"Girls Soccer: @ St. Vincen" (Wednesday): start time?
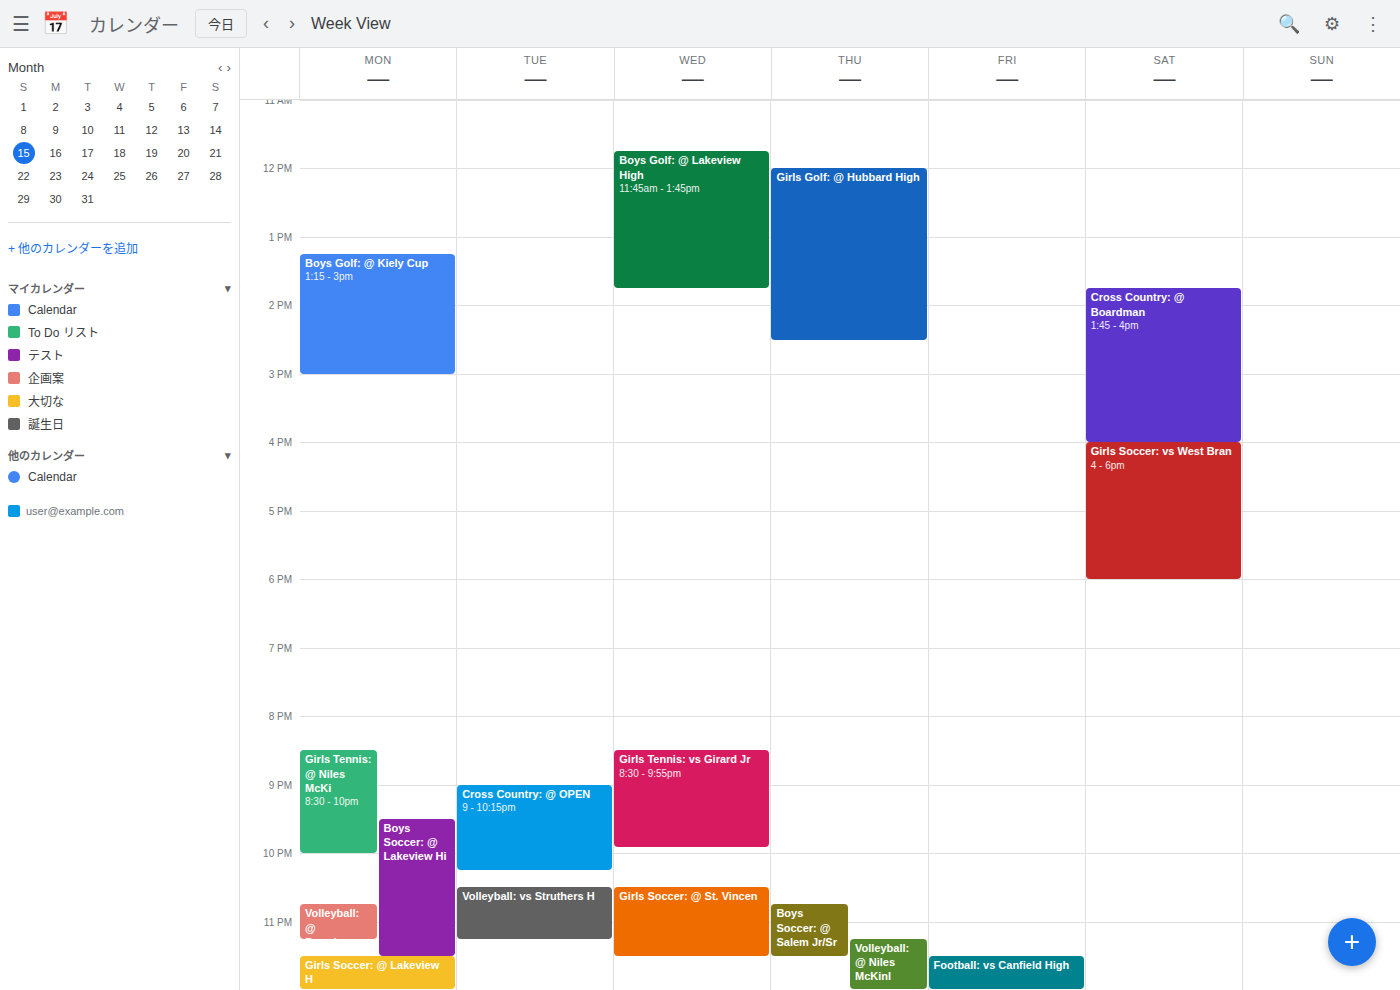
10:30 PM